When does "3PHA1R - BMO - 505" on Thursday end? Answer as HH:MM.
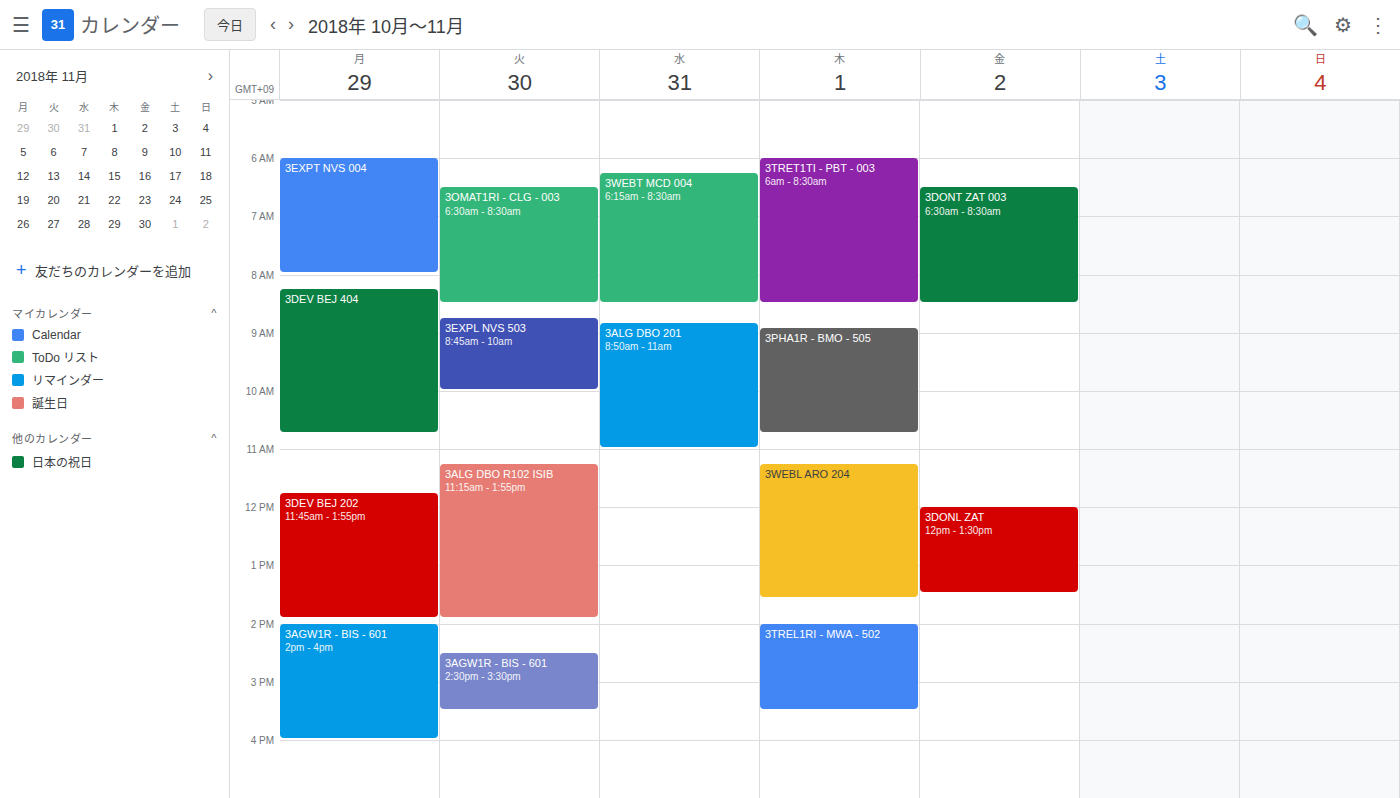
10:45